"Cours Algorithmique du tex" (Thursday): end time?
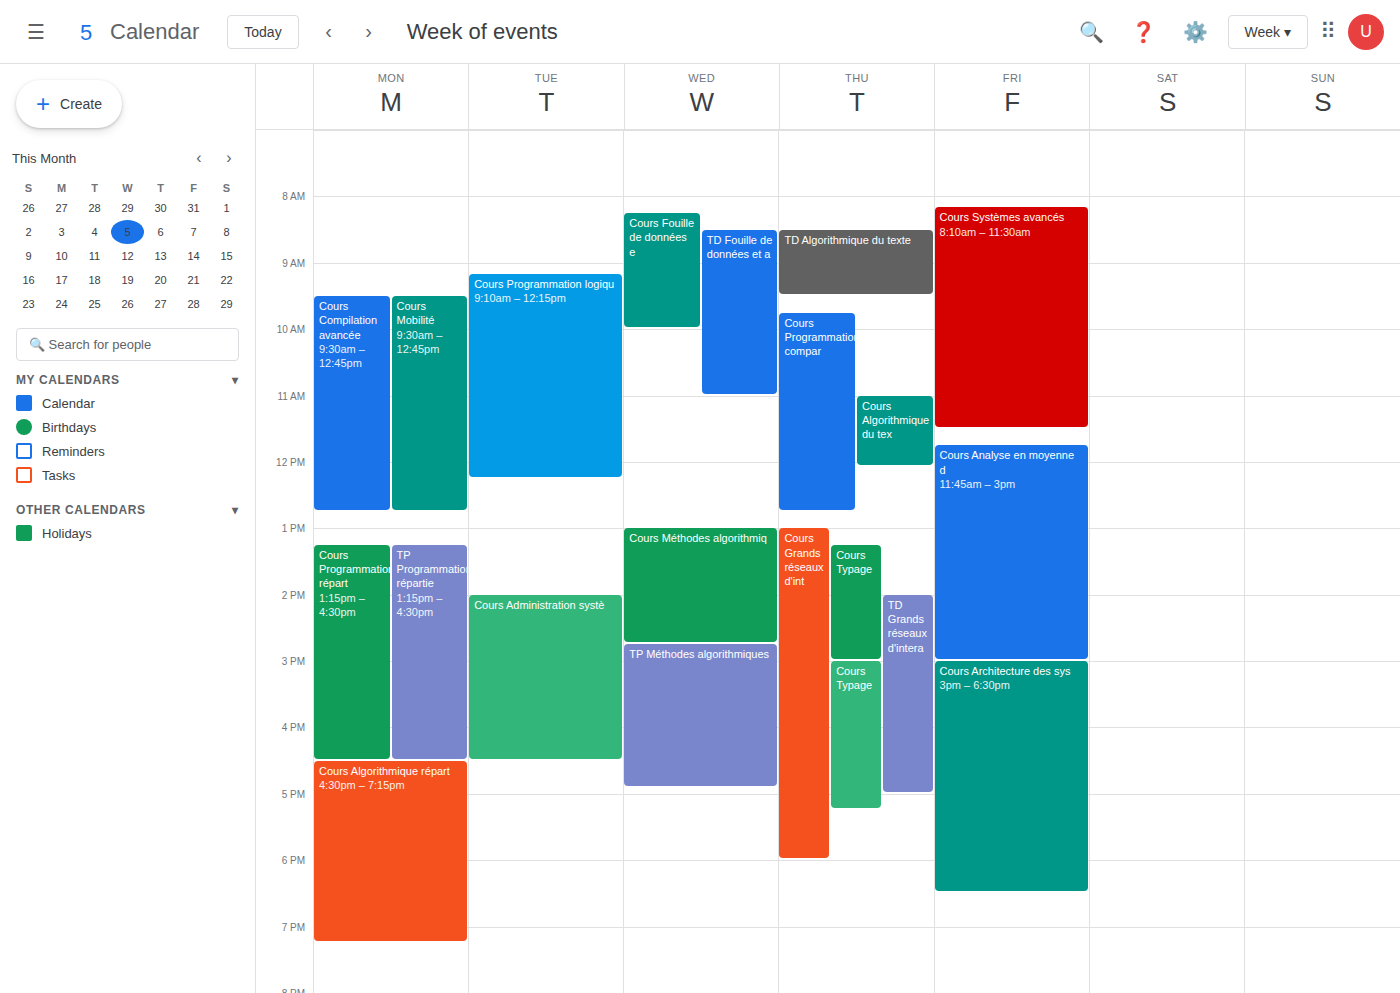
12:05